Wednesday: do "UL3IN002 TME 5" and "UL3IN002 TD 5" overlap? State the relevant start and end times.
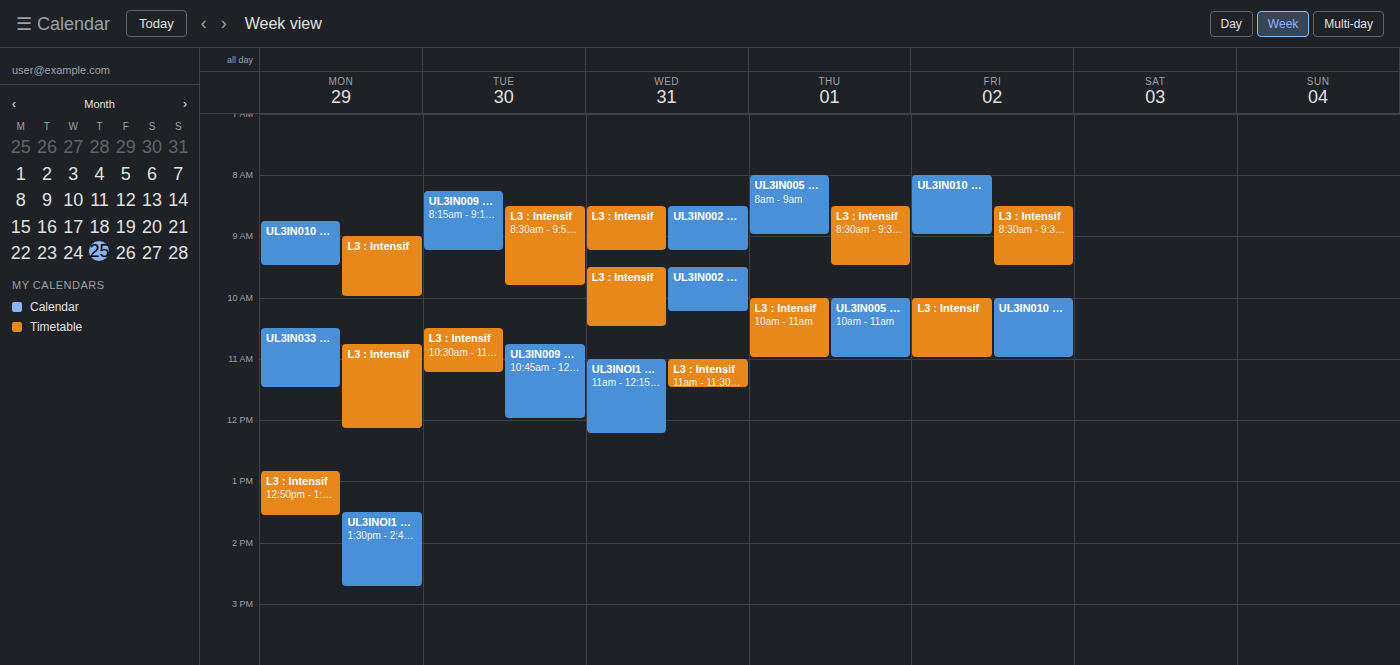
"UL3IN002 TD 5" ends at 9:15 AM and "UL3IN002 TME 5" starts at 9:30 AM -- no overlap.